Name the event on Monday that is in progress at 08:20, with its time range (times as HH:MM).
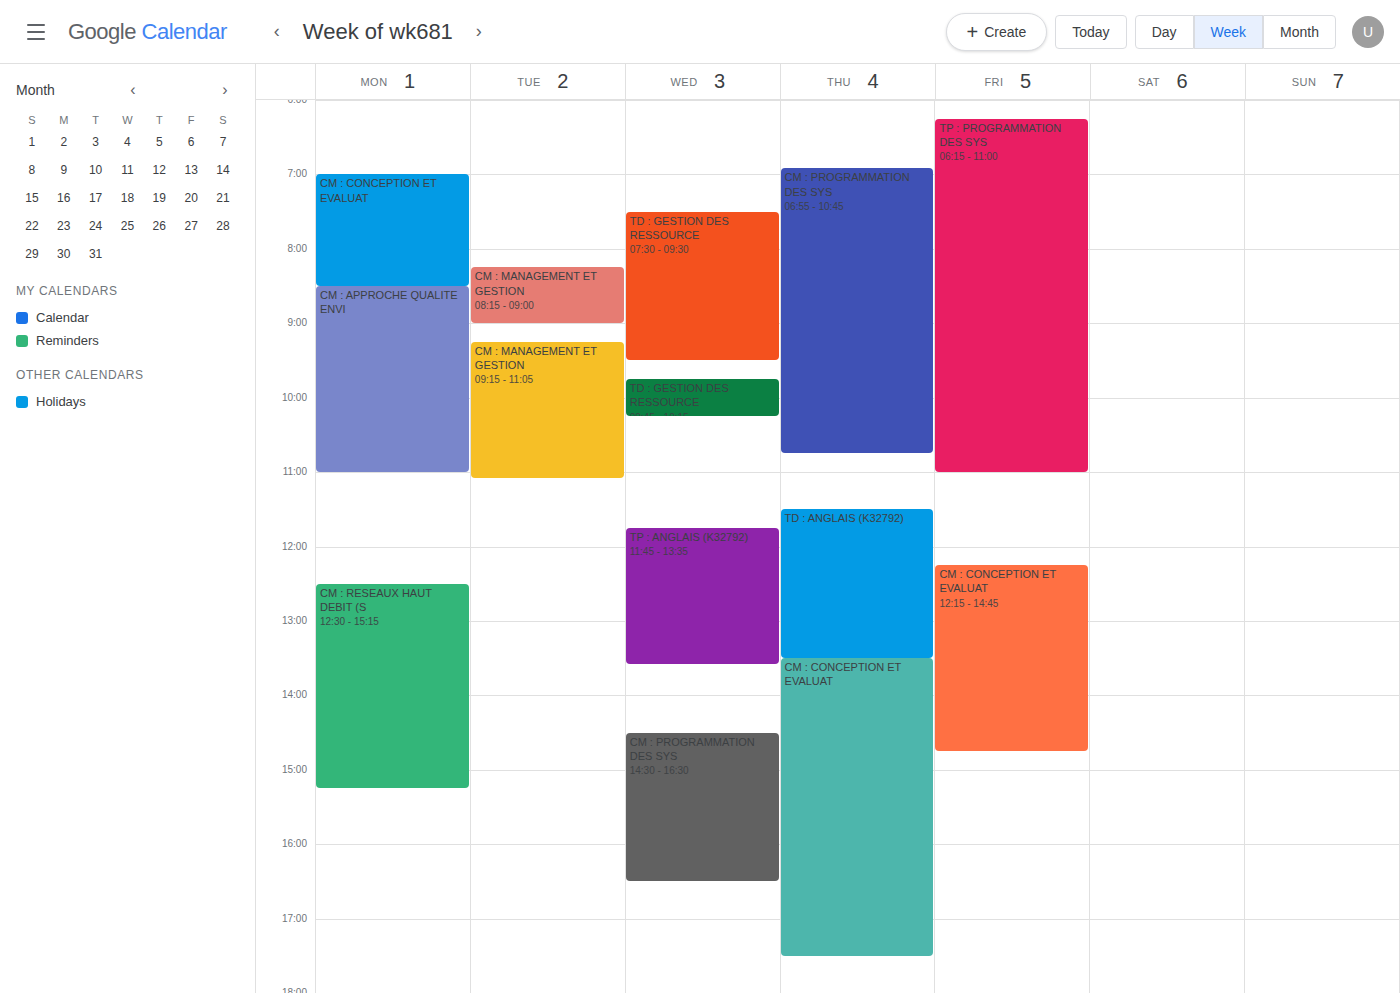
"CM : CONCEPTION ET EVALUAT", 07:00 to 08:30